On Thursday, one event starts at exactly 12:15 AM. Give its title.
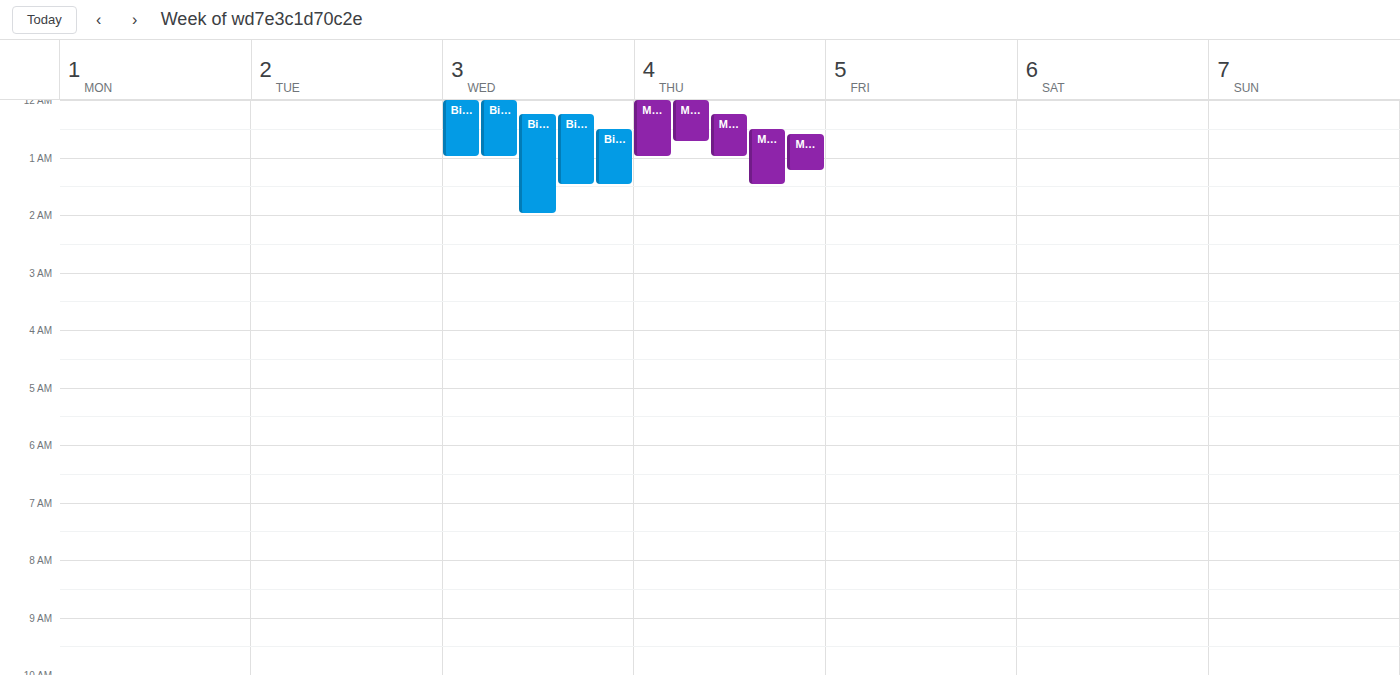
"Machine-Quiz-2"